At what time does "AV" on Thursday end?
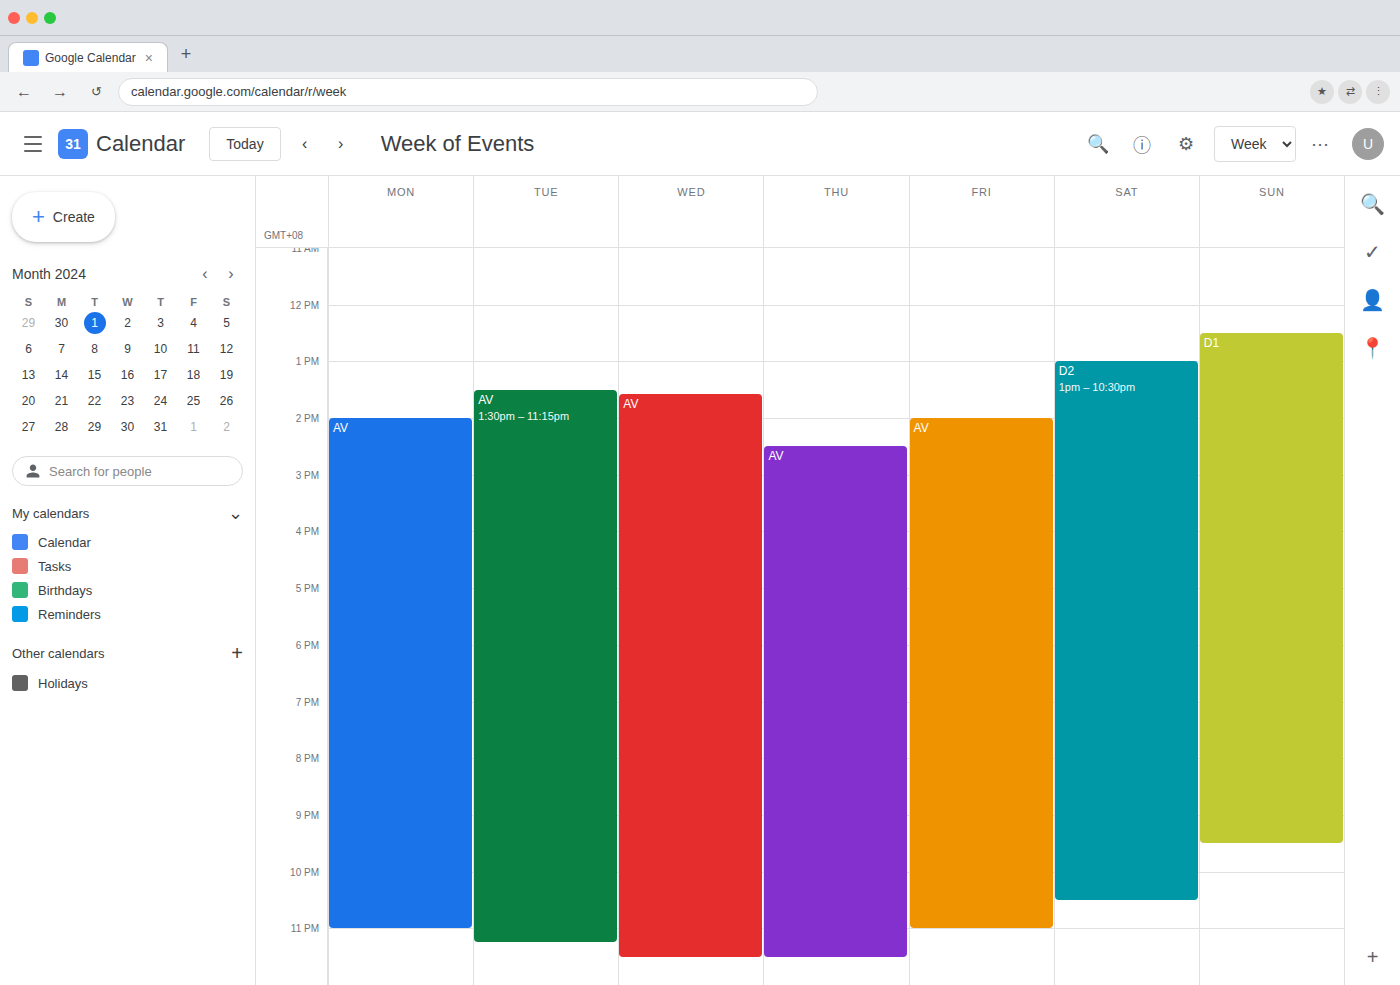
11:30 PM